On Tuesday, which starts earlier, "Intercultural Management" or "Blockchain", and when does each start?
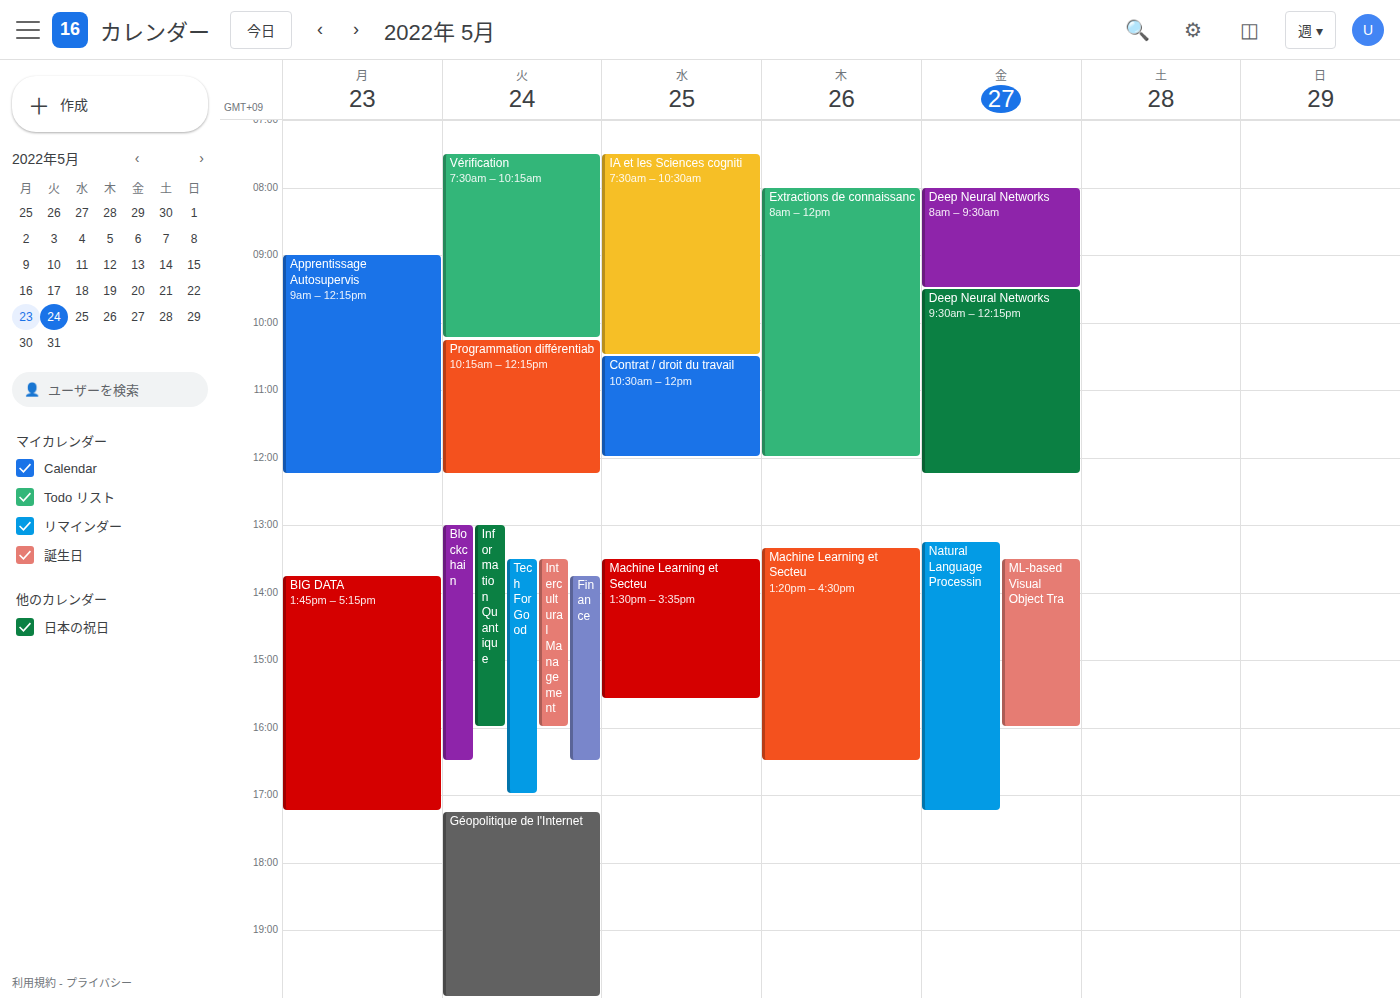
"Blockchain" 1:00 PM; "Intercultural Management" 1:30 PM.